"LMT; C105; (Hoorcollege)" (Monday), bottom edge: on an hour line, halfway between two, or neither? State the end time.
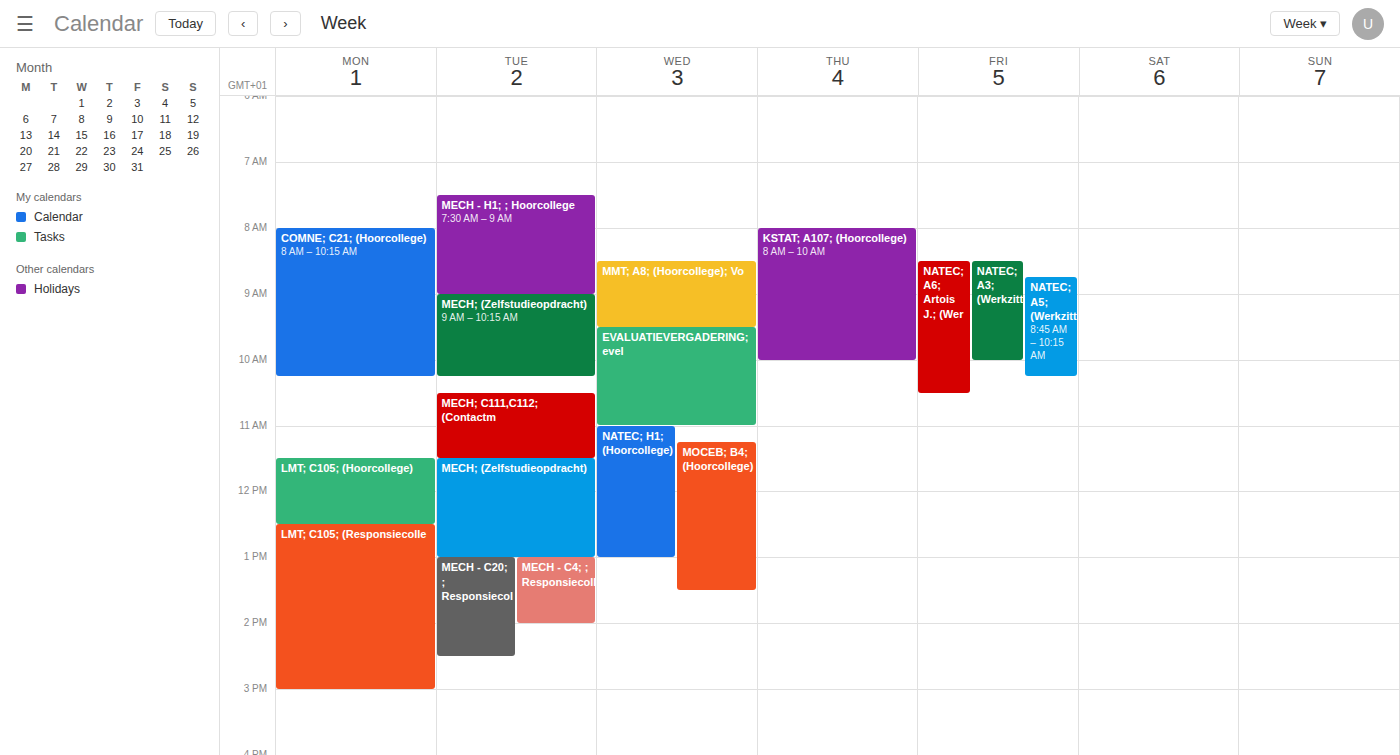
12:30 PM -- halfway between the 12 PM and 1 PM lines.